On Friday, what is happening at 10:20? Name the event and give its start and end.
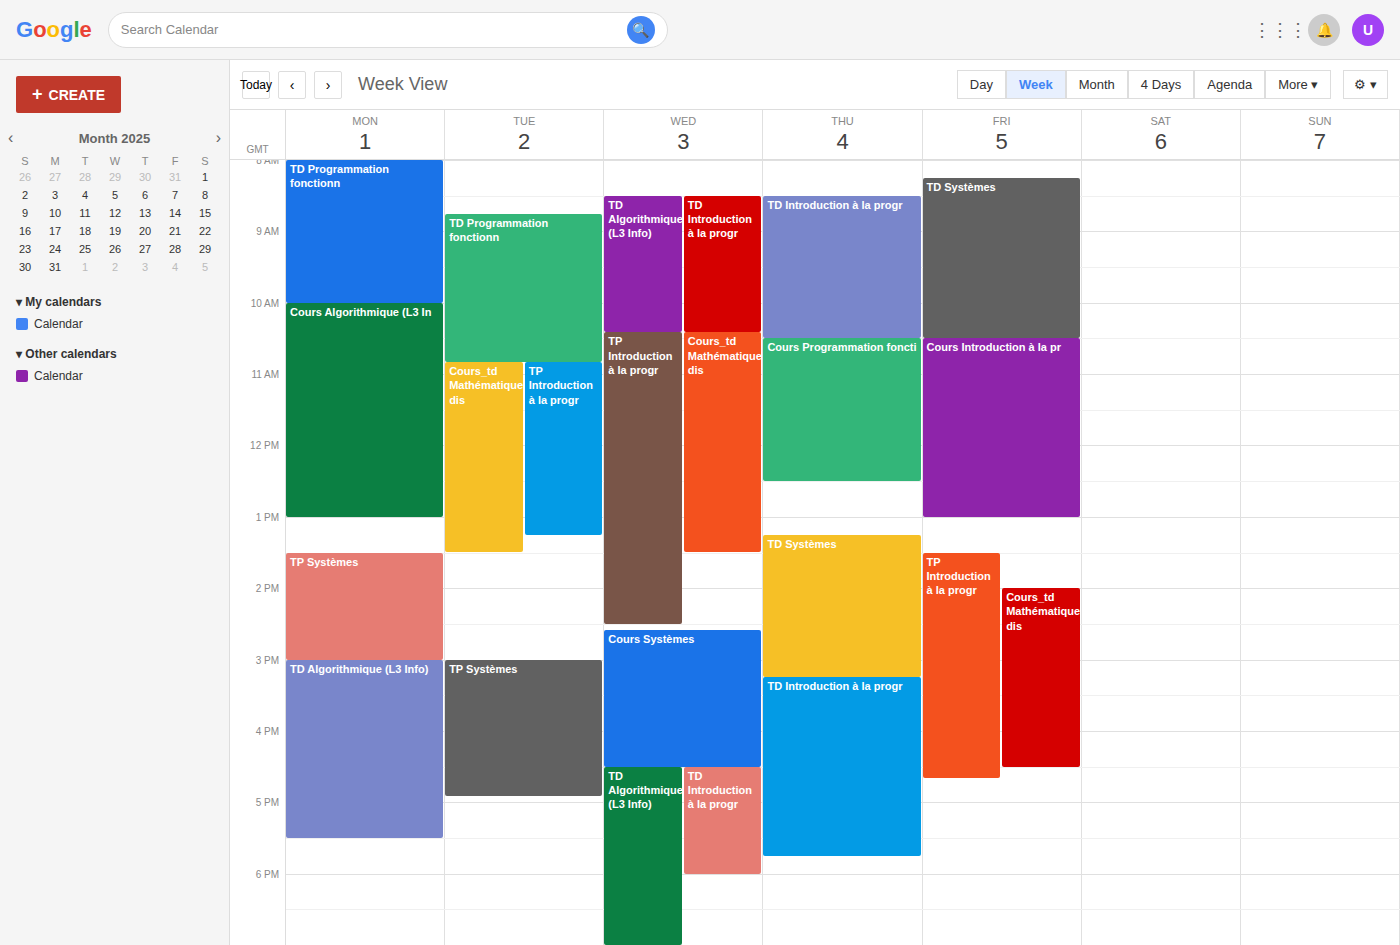
"TD Systèmes", 08:15 to 10:30